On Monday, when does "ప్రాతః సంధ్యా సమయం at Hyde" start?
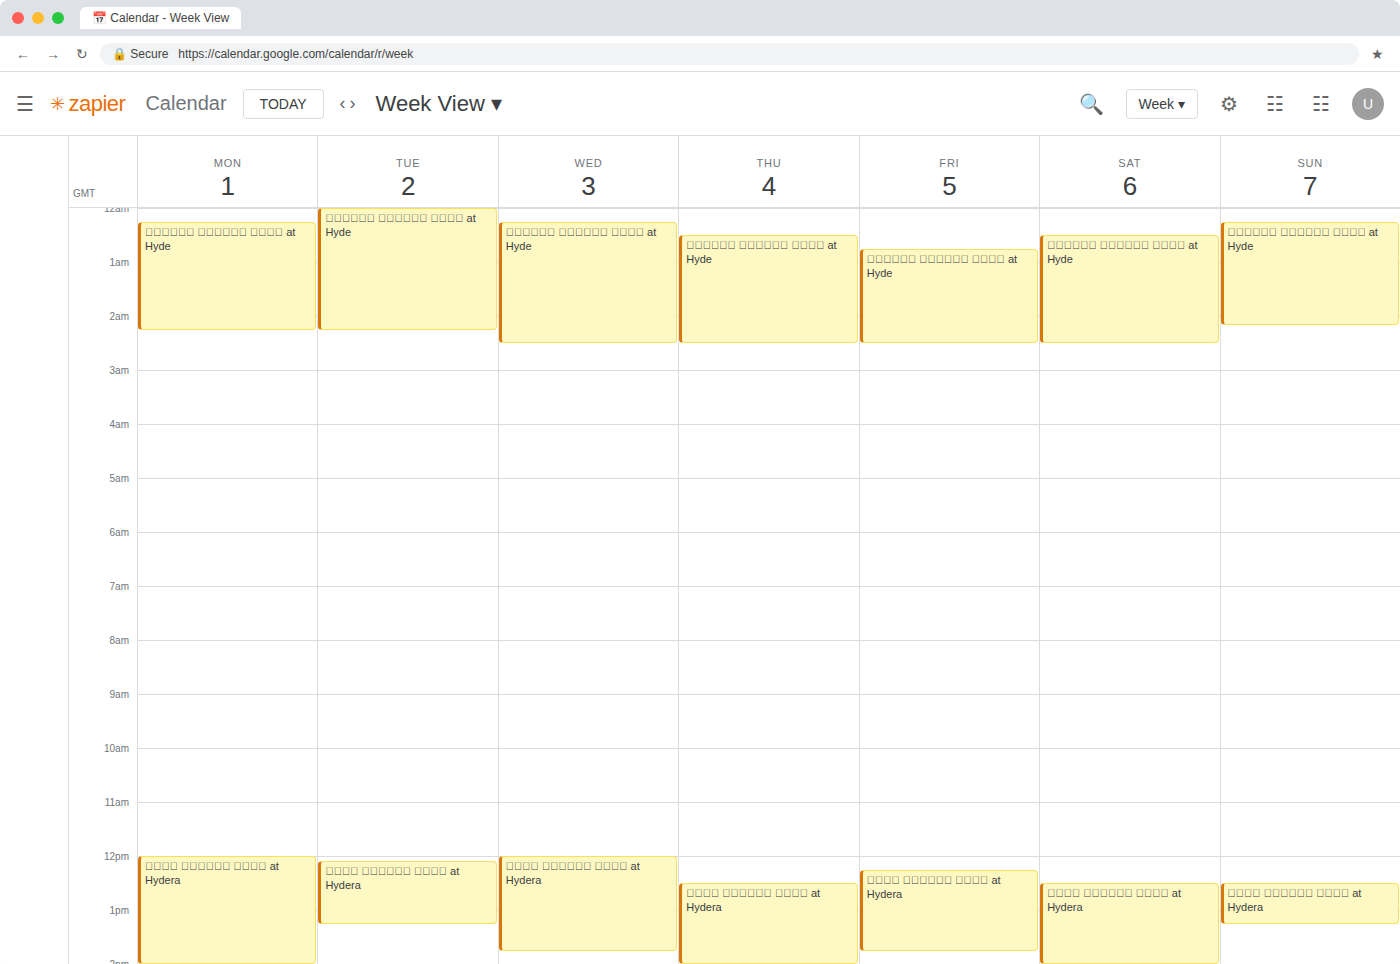
12:15 AM